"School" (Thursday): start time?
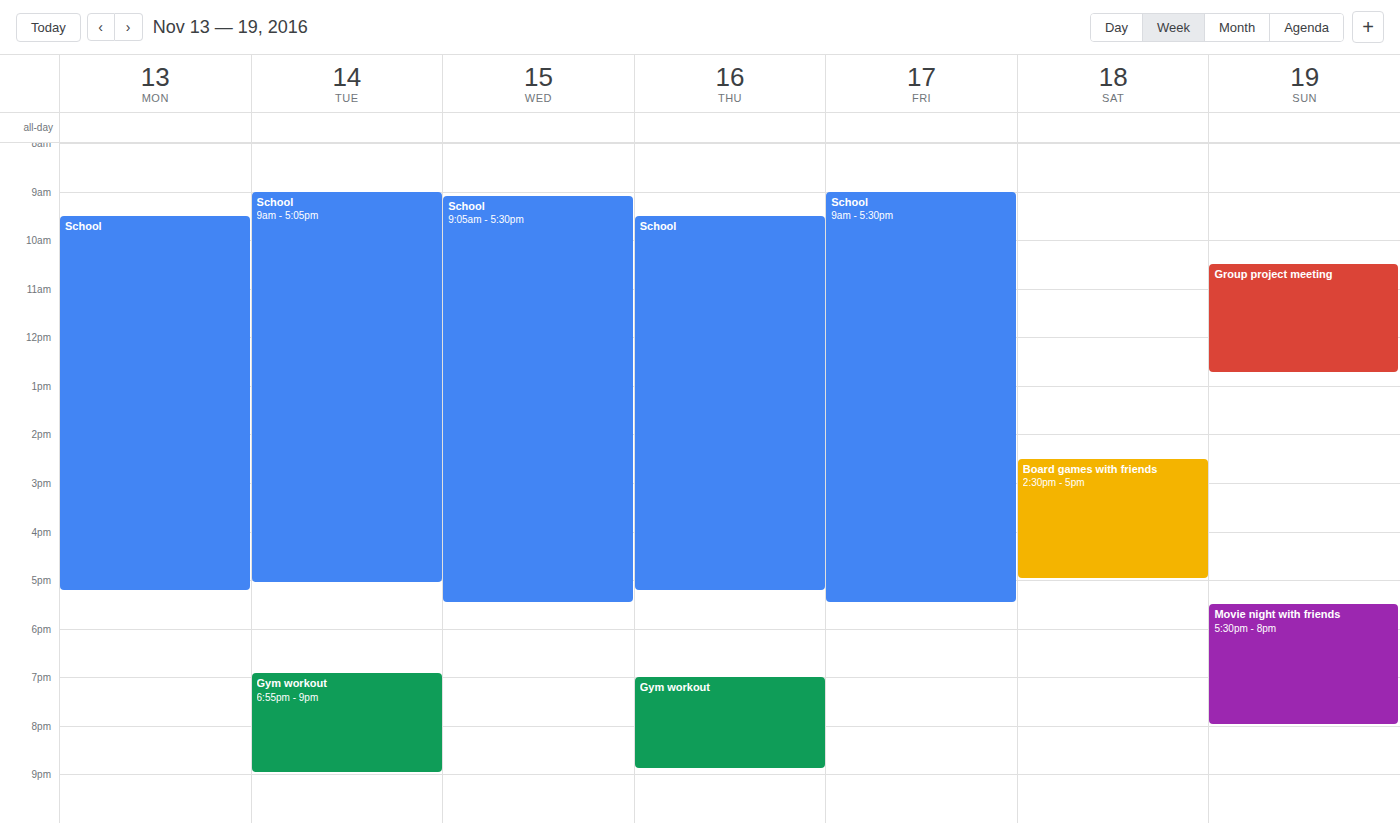
09:30